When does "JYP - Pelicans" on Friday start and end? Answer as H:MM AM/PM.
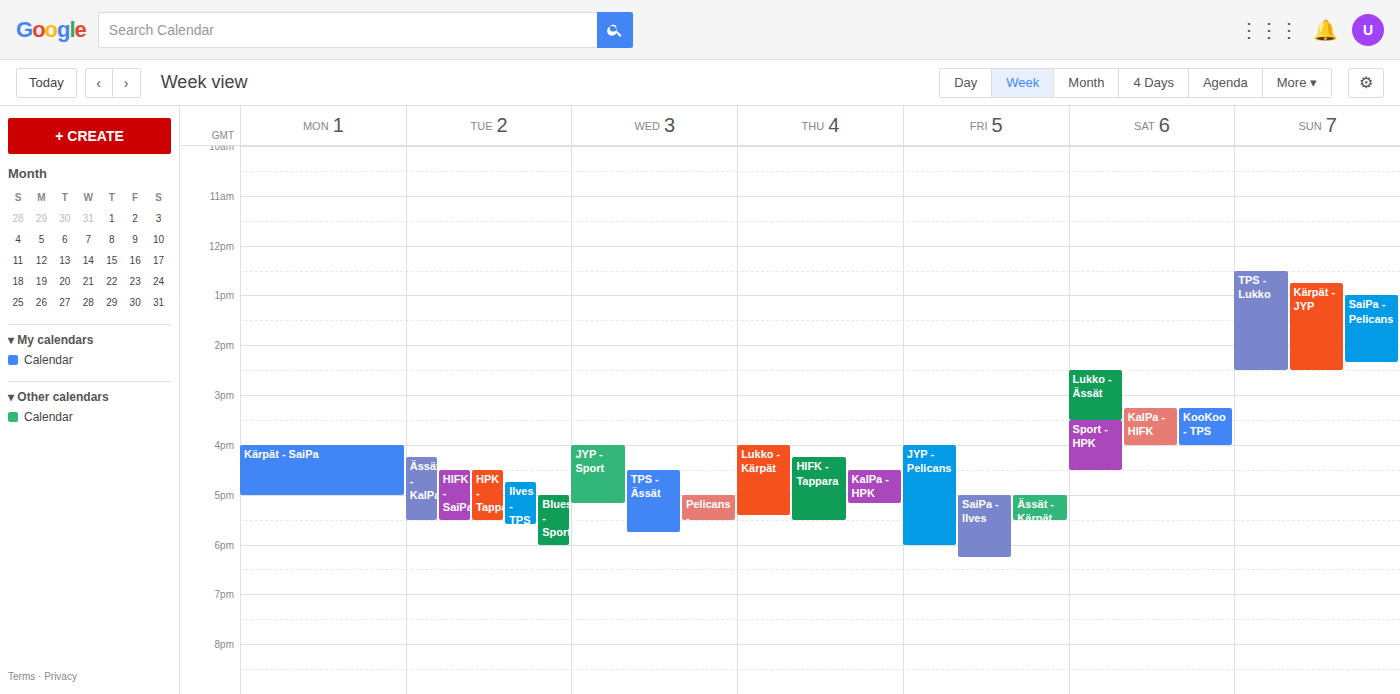
4:00 PM to 6:00 PM